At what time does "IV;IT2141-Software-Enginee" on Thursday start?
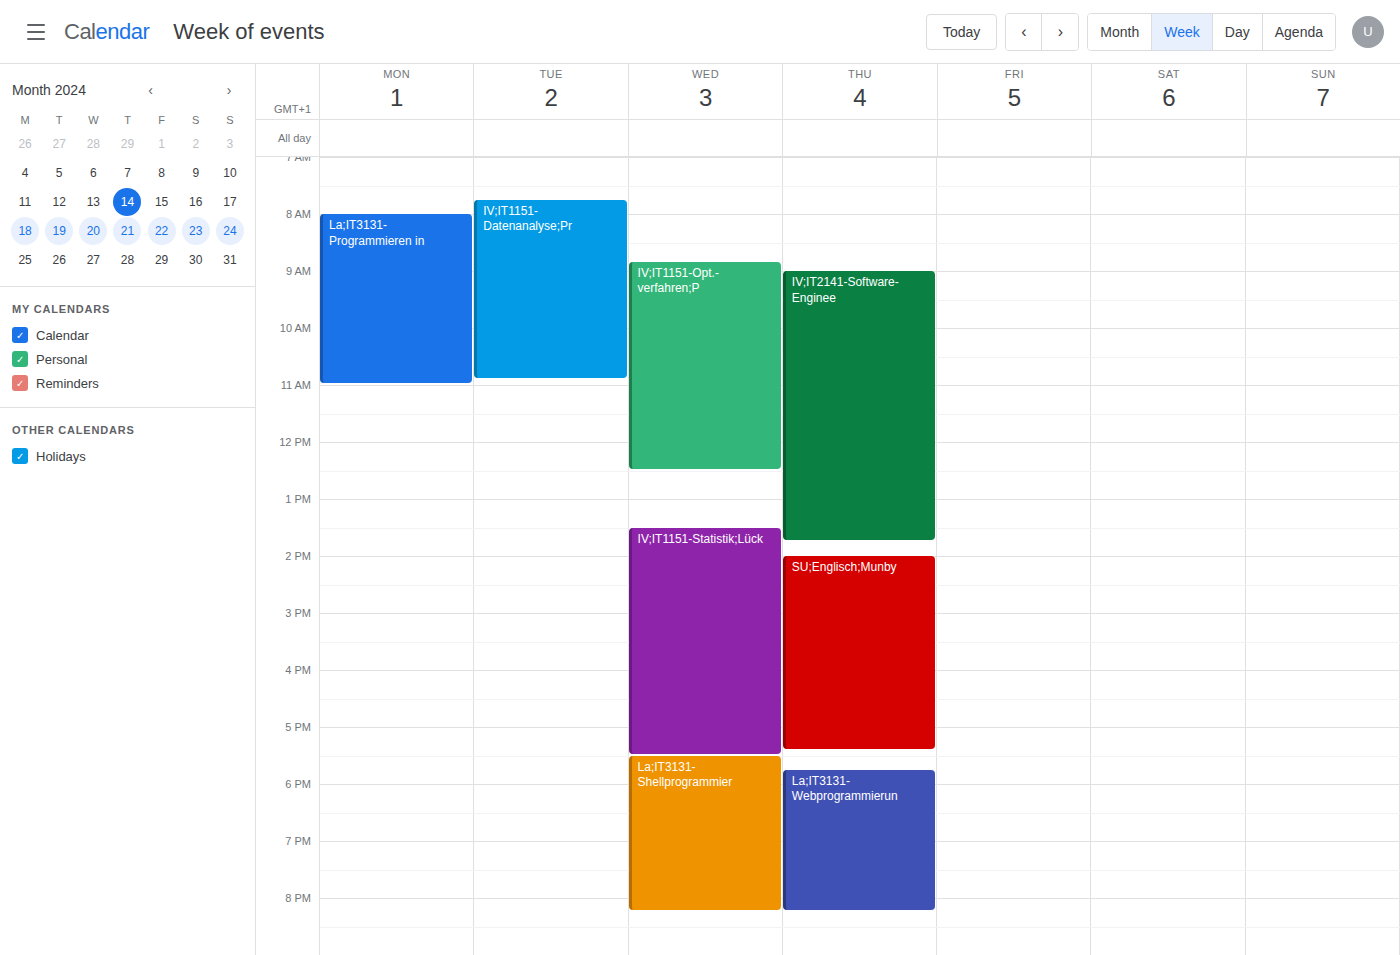
9:00 AM